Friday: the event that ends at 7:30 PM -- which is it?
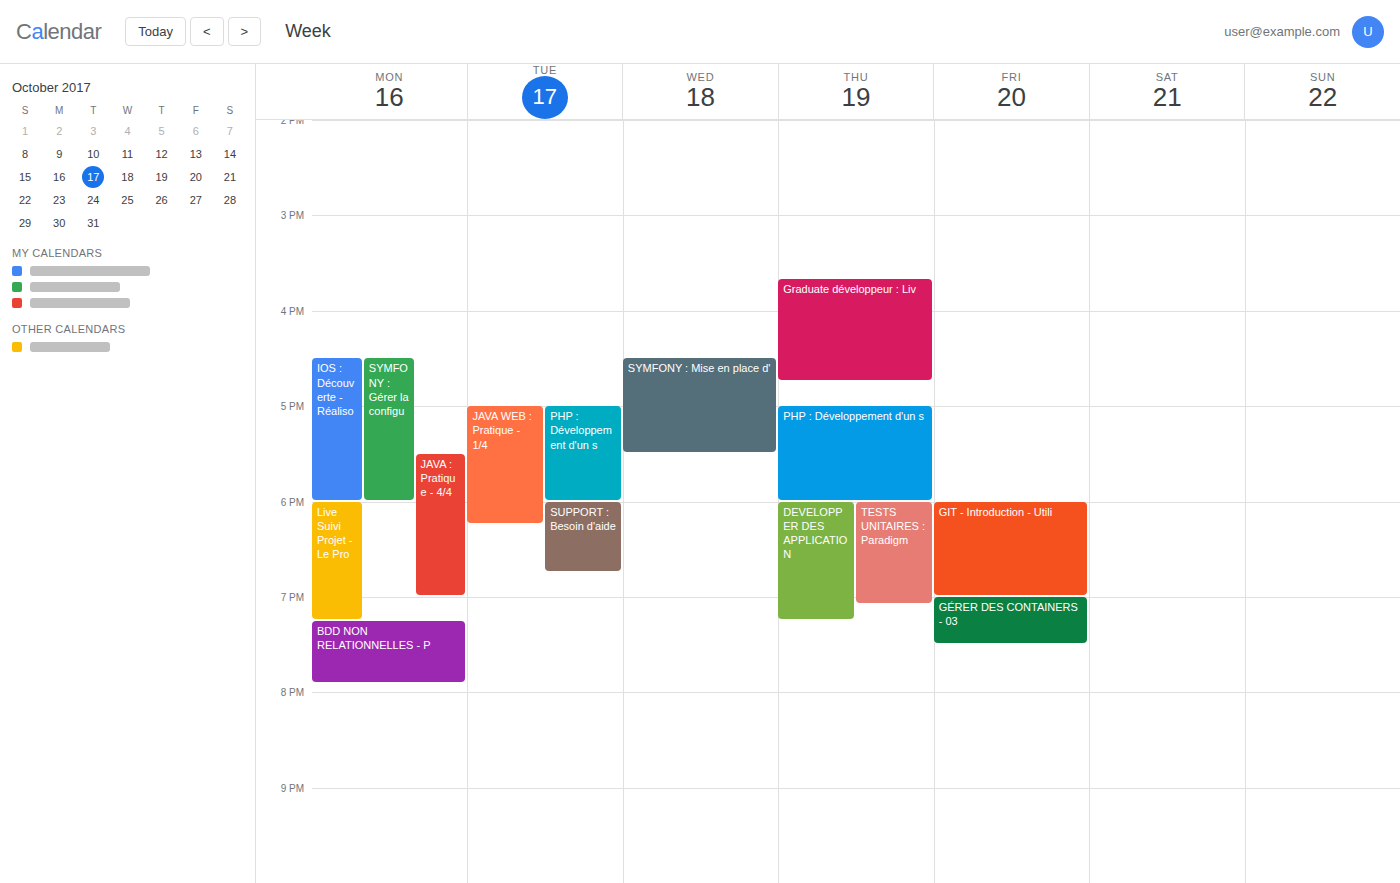
"GÉRER DES CONTAINERS - 03"